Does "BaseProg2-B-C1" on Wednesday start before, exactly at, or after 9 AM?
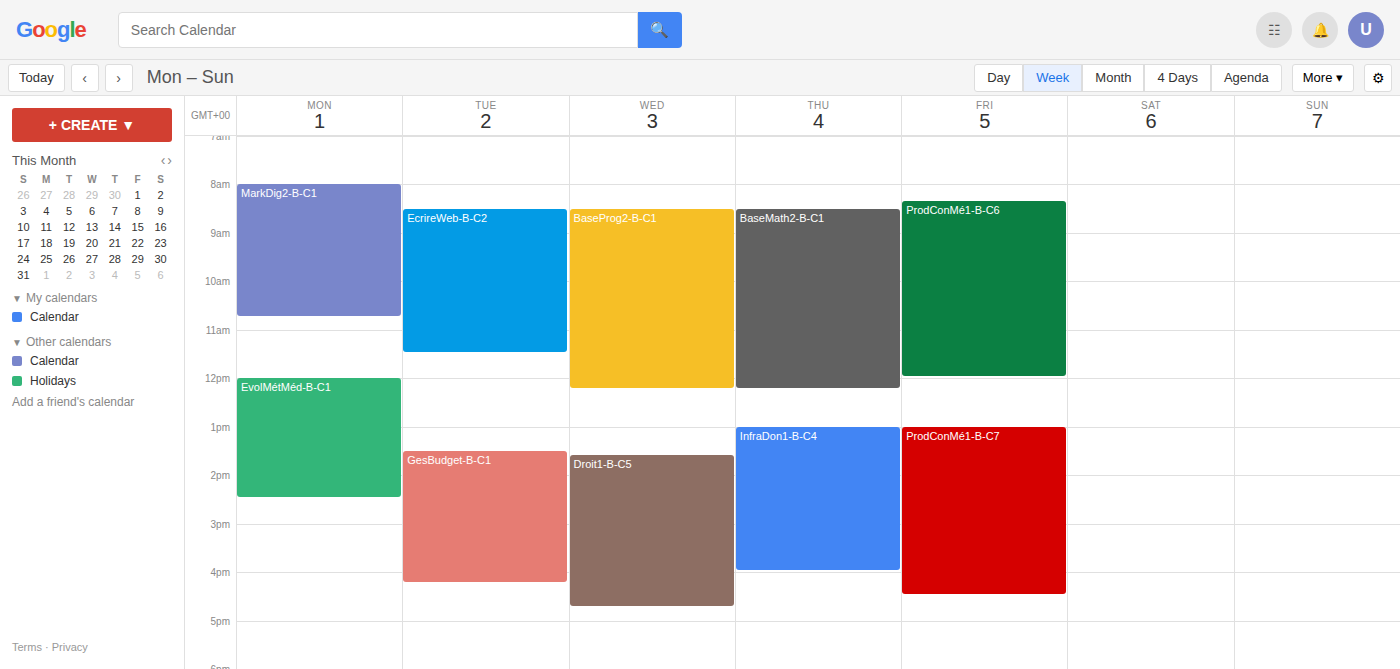
8:30 AM -- before 9 AM, 30 minutes above the 9 AM line.